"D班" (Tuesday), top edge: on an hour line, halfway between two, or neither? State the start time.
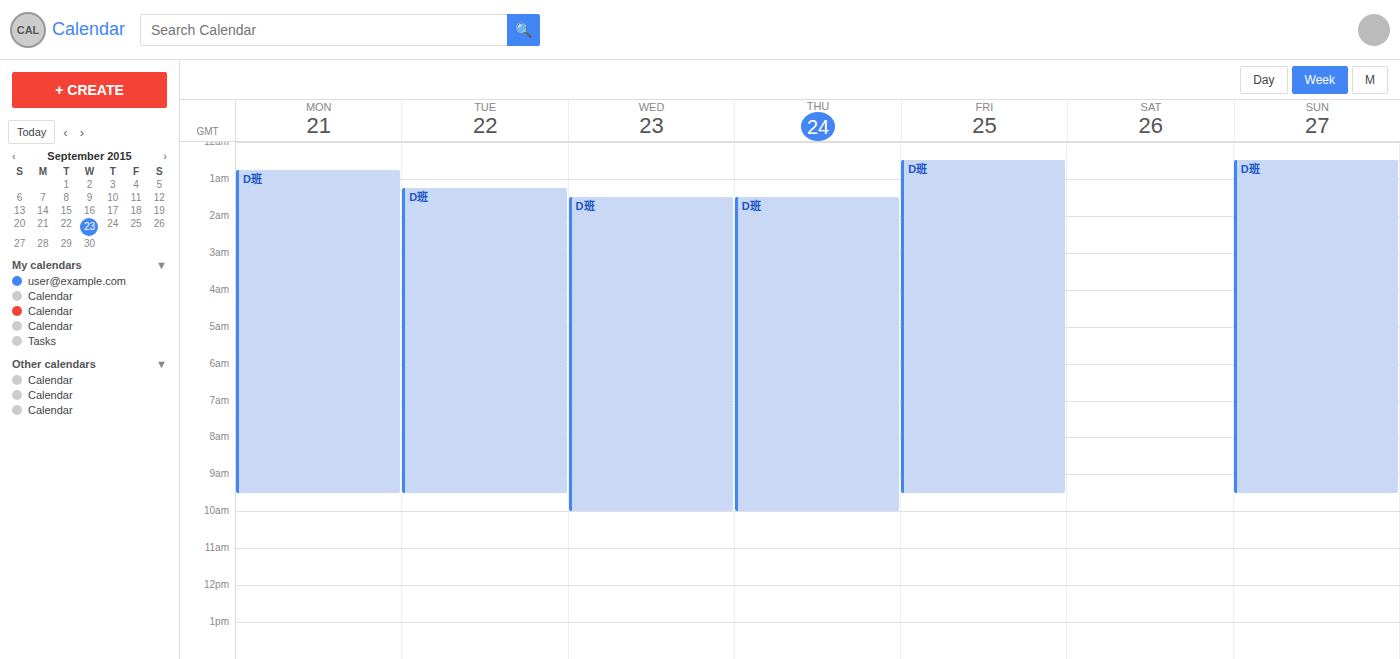
1:15 AM -- neither: a quarter of the way from the 1 AM line to the 2 AM line.